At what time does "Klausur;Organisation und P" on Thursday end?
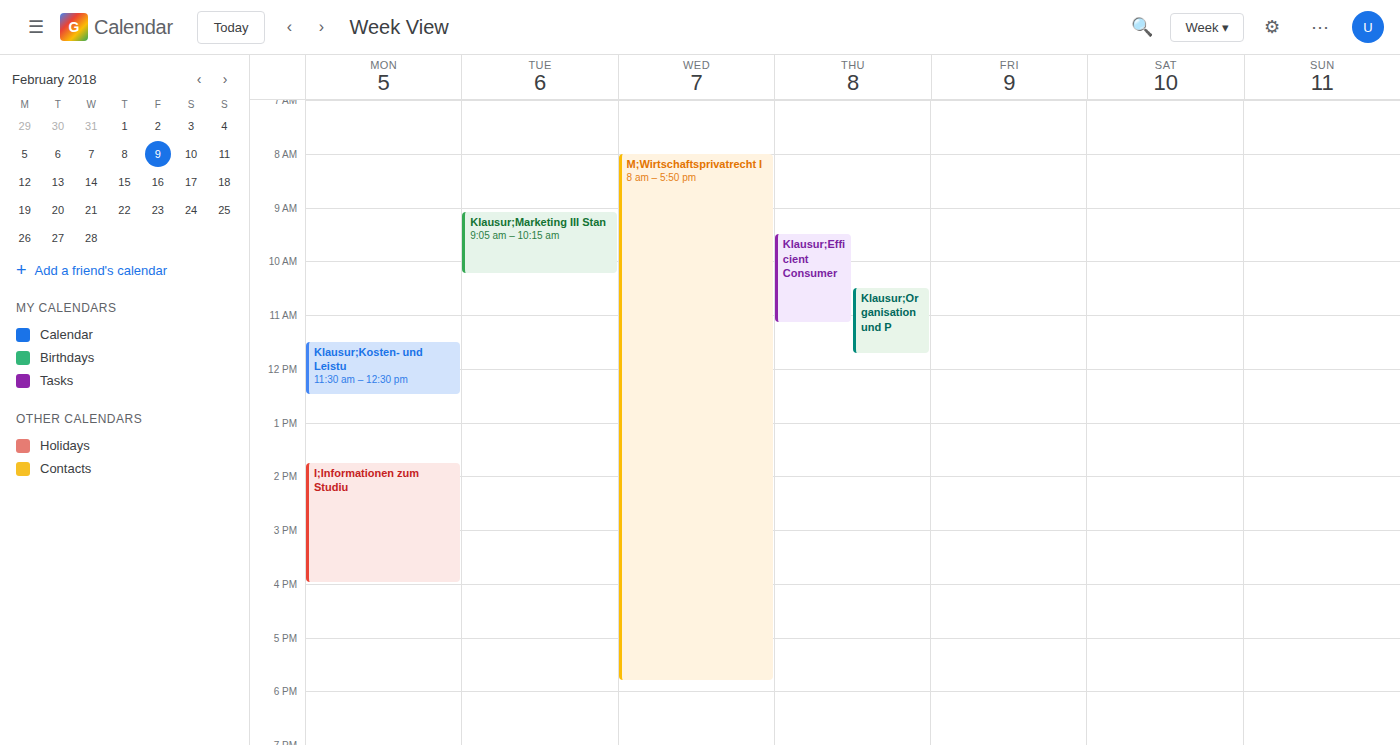
11:45 AM